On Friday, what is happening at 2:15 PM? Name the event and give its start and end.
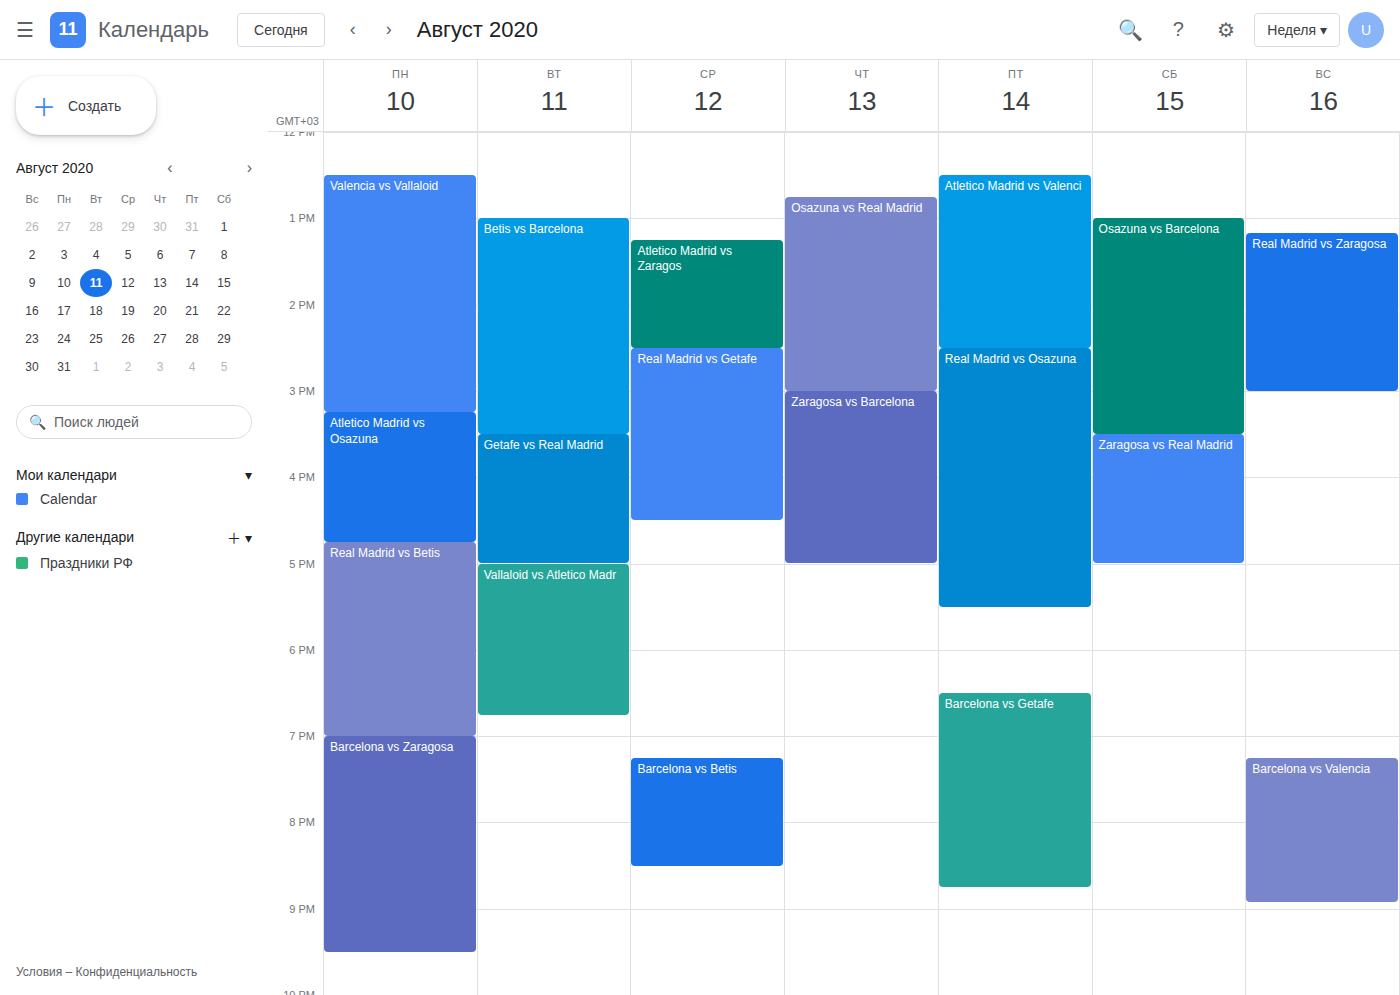
"Atletico Madrid vs Valenci", 12:30 PM to 2:30 PM